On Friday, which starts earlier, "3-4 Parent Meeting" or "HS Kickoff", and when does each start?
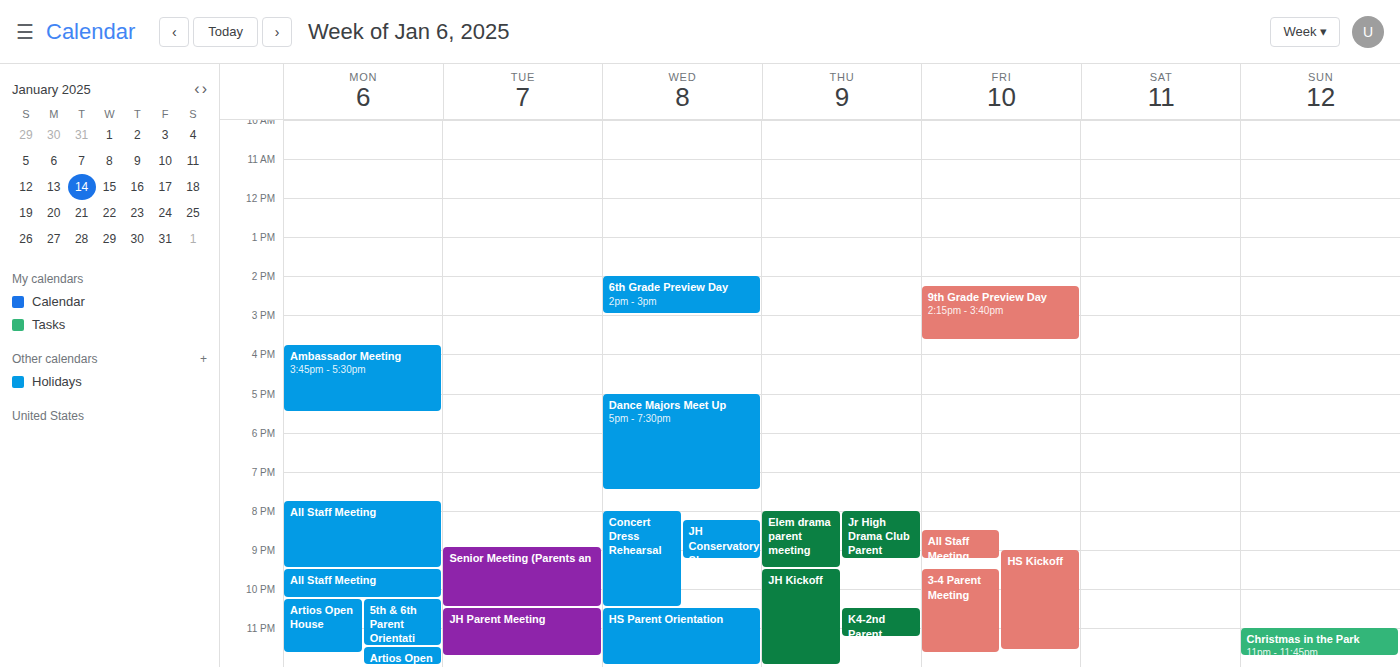
"HS Kickoff" 9:00 PM; "3-4 Parent Meeting" 9:30 PM.